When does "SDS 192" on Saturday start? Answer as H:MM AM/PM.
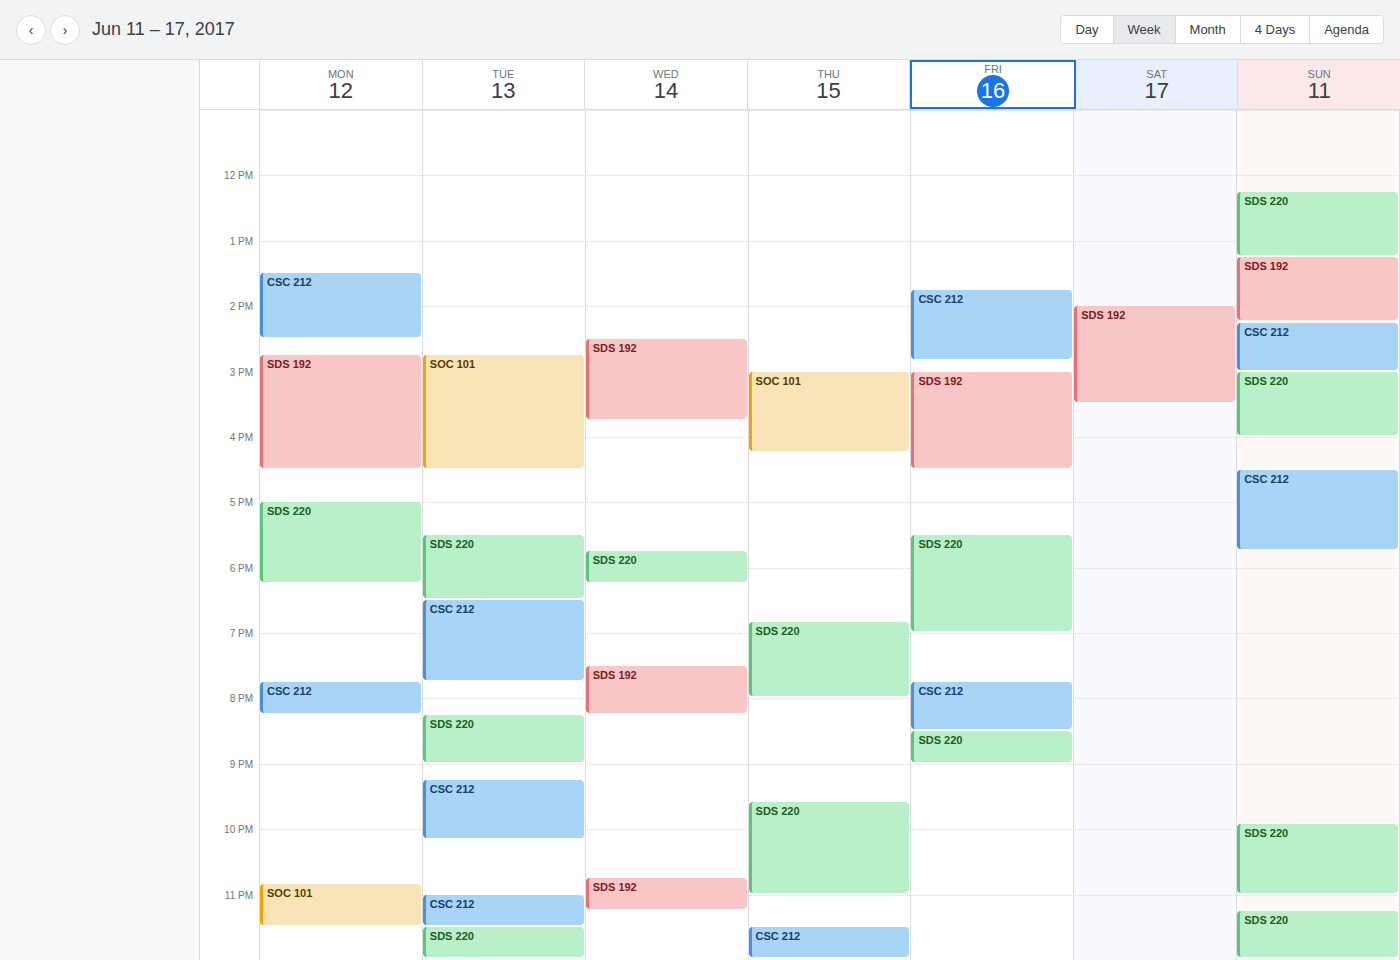
2:00 PM